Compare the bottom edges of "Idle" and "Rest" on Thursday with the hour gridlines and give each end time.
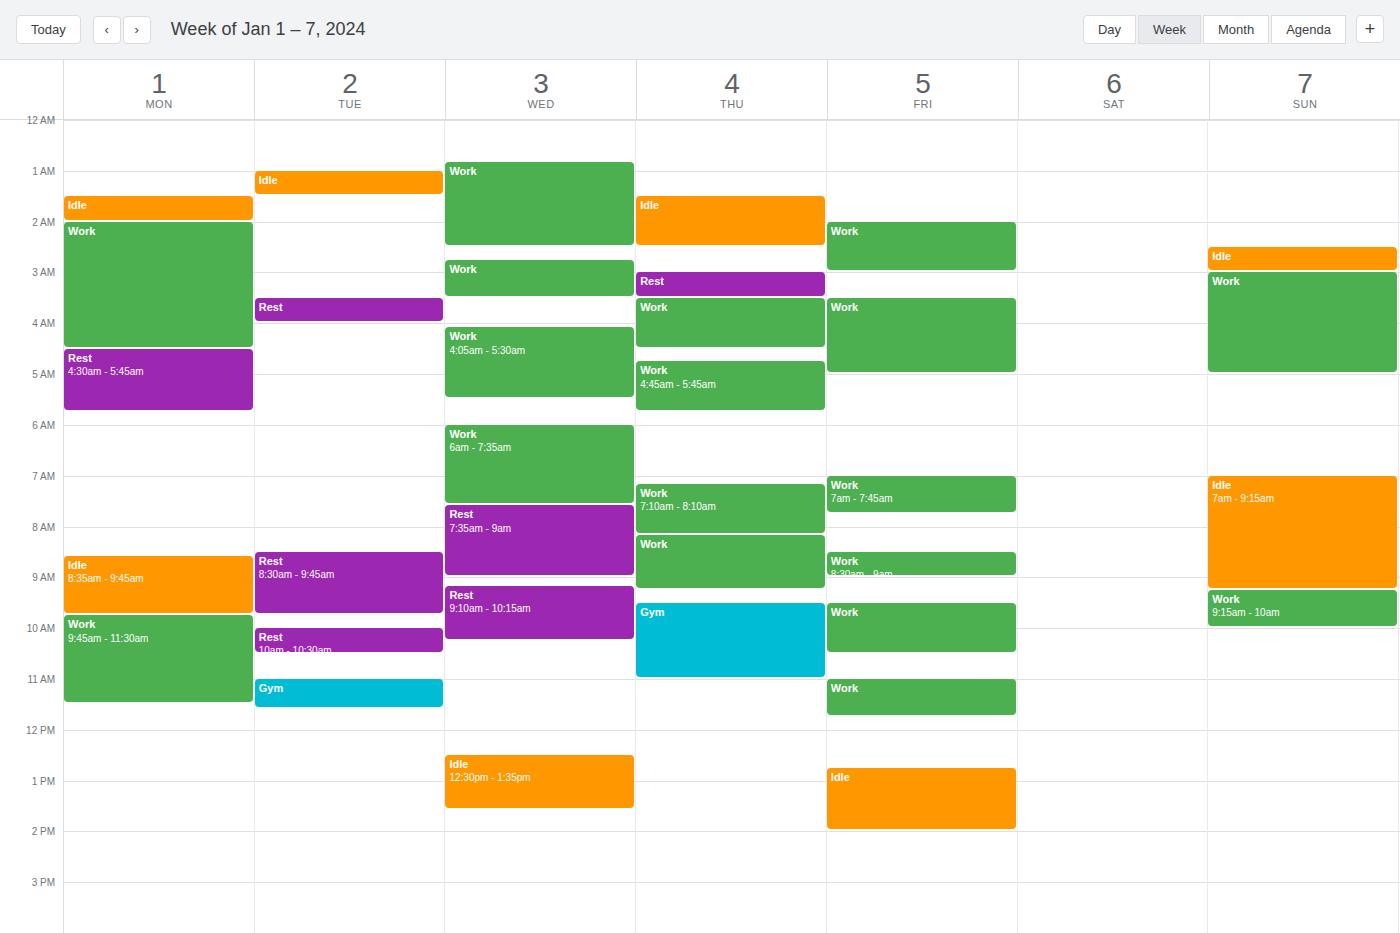
"Idle": 2:30 AM, halfway between the 2 AM and 3 AM lines. "Rest": 3:30 AM, halfway between the 3 AM and 4 AM lines.